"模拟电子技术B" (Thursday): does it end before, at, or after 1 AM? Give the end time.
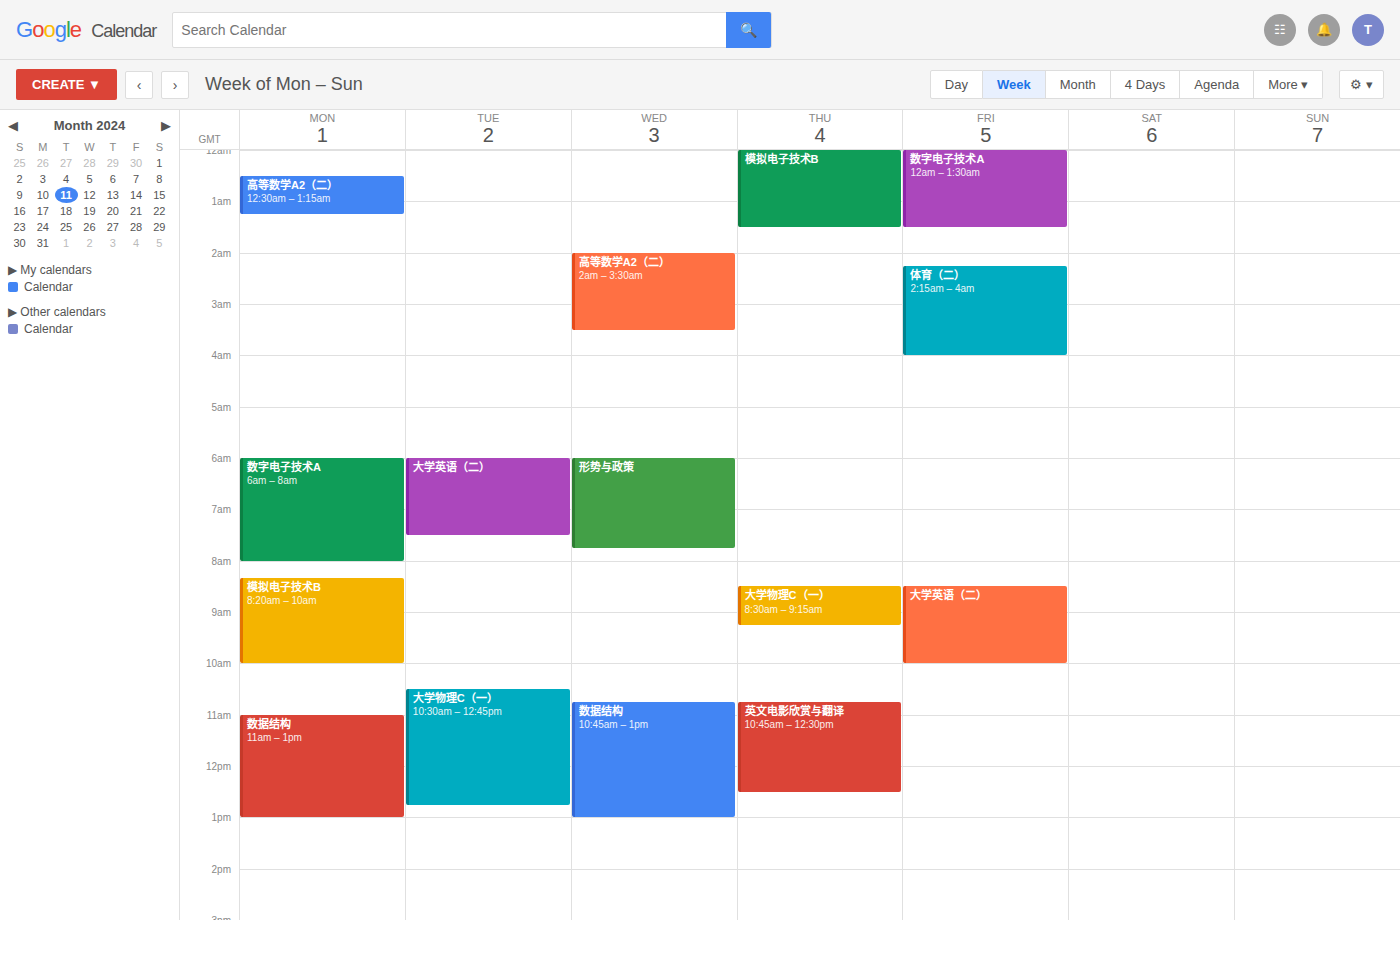
1:30 AM -- after 1 AM, 30 minutes below the 1 AM line.